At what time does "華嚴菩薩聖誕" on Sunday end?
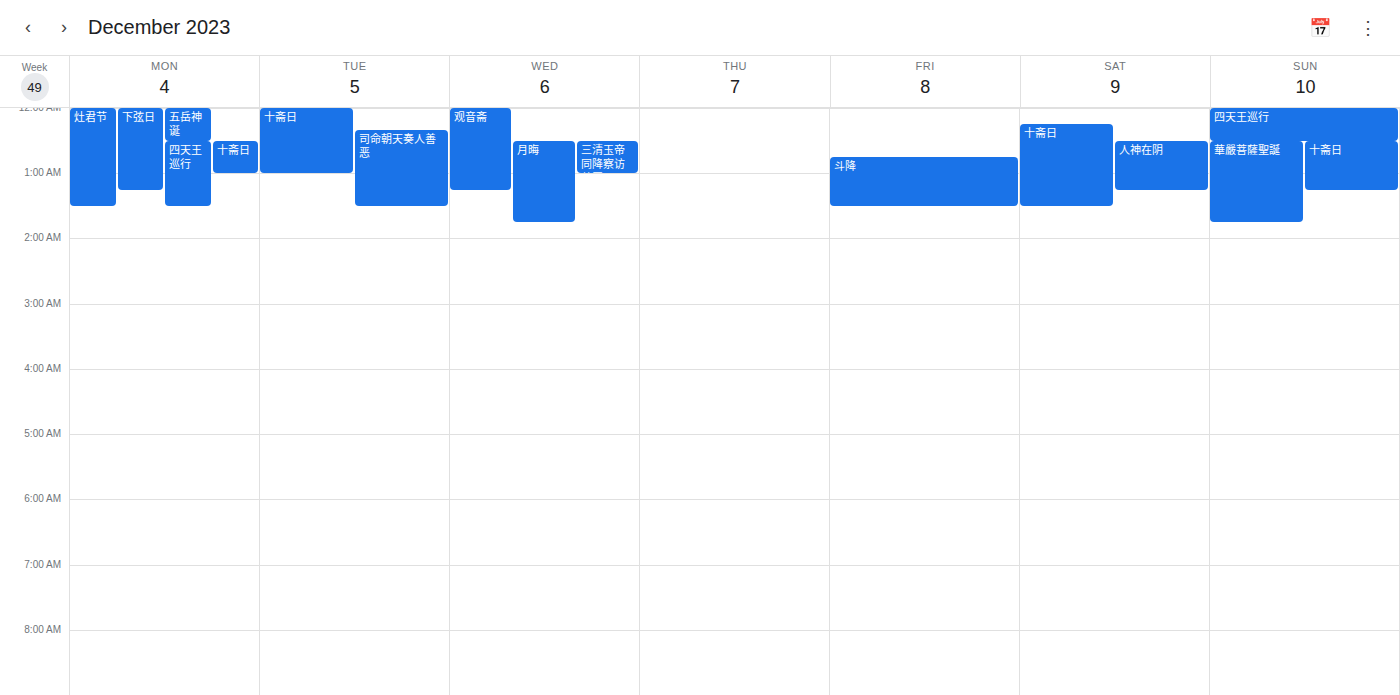
1:45 AM